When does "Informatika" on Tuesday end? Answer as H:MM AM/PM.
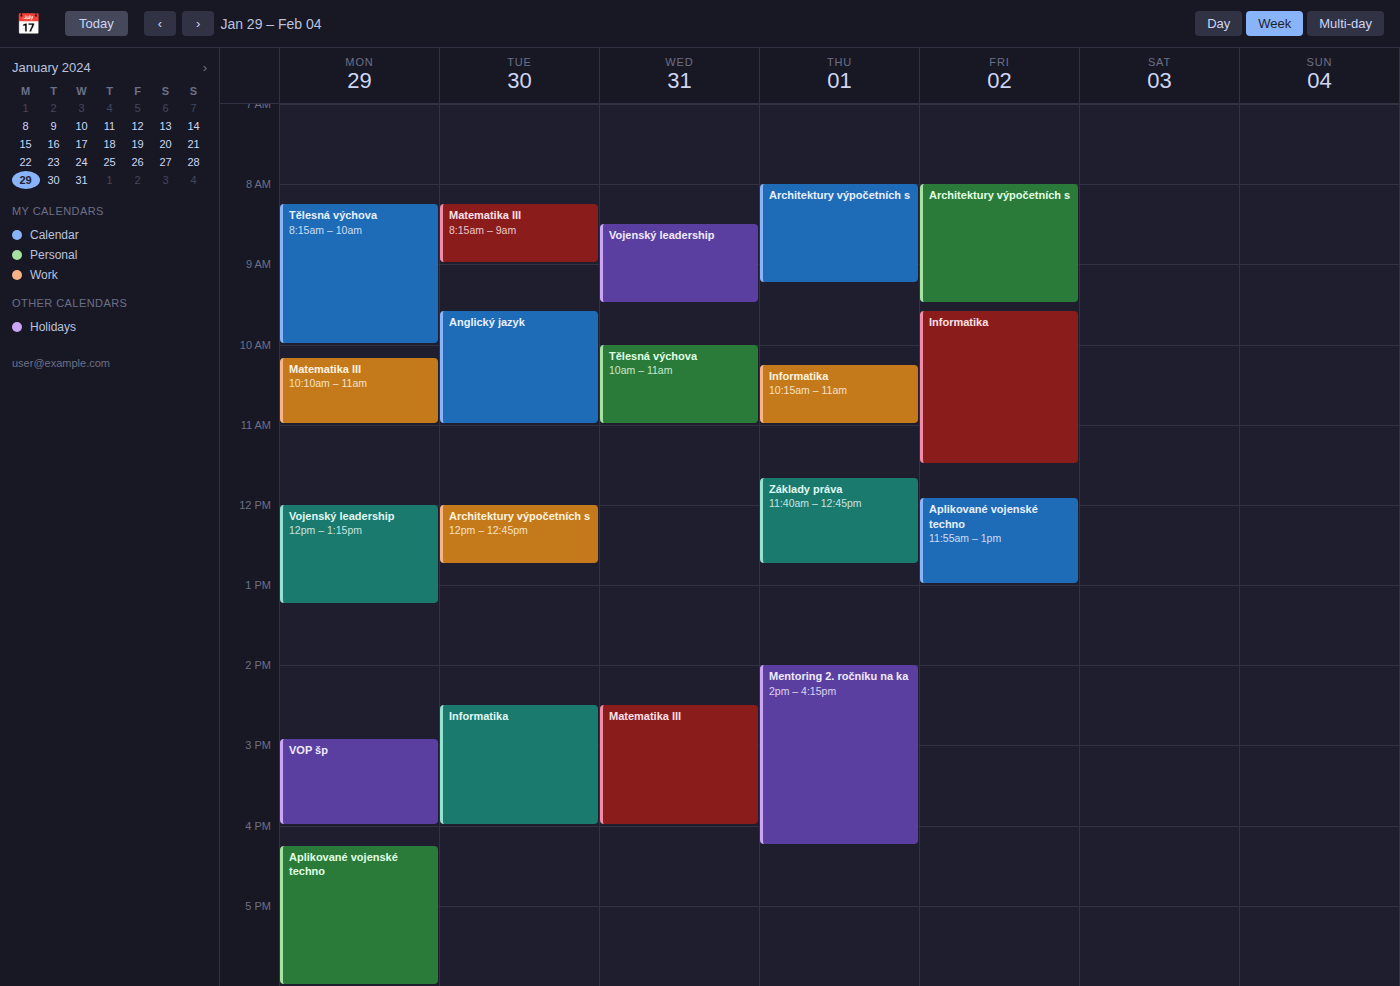
4:00 PM